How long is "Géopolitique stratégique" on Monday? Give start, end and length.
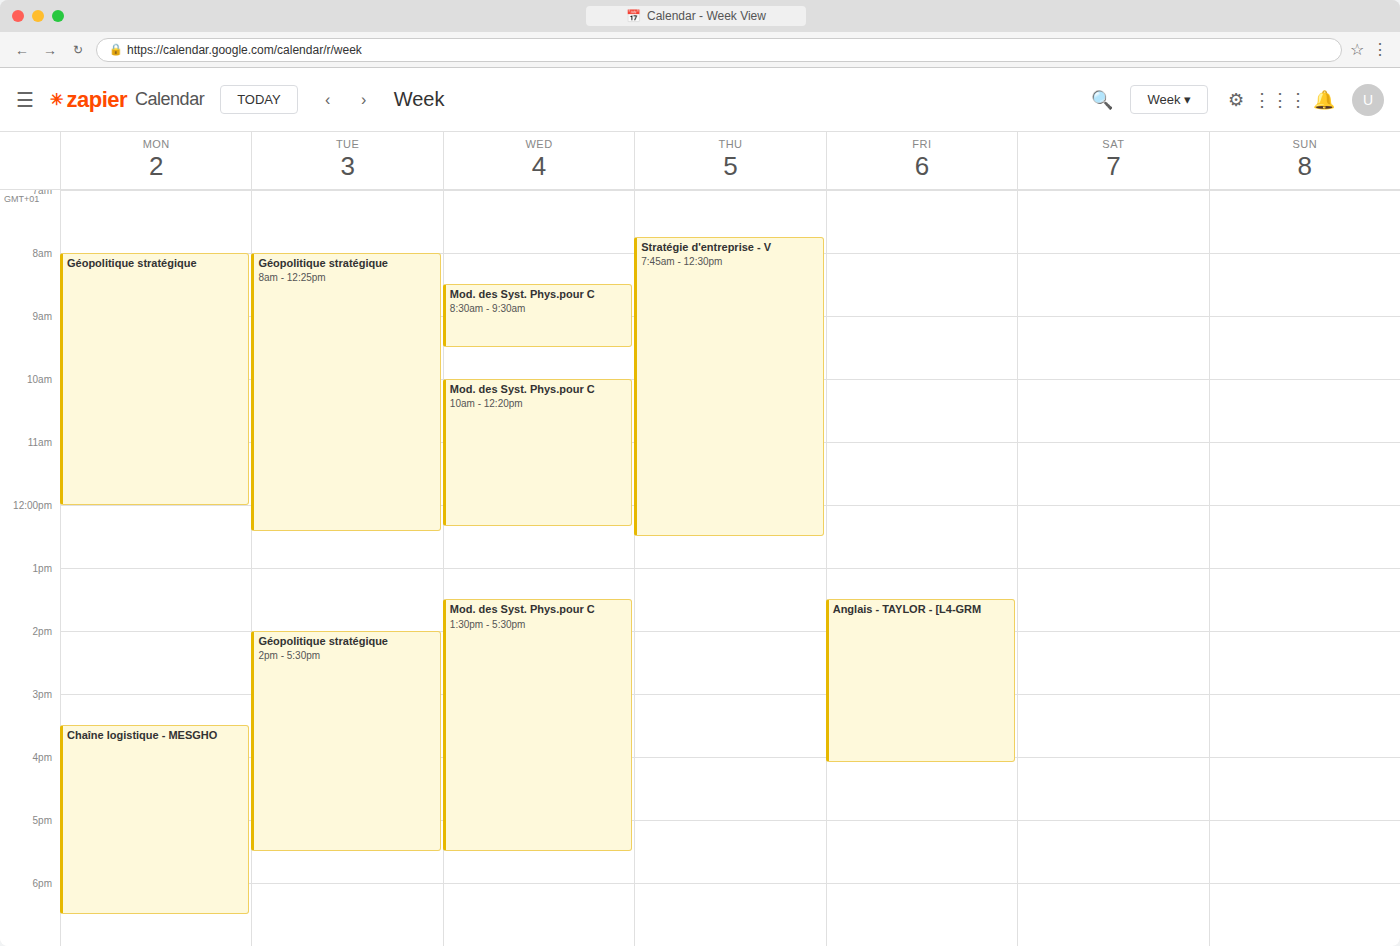
8:00 AM to 12:00 PM, 4 hours